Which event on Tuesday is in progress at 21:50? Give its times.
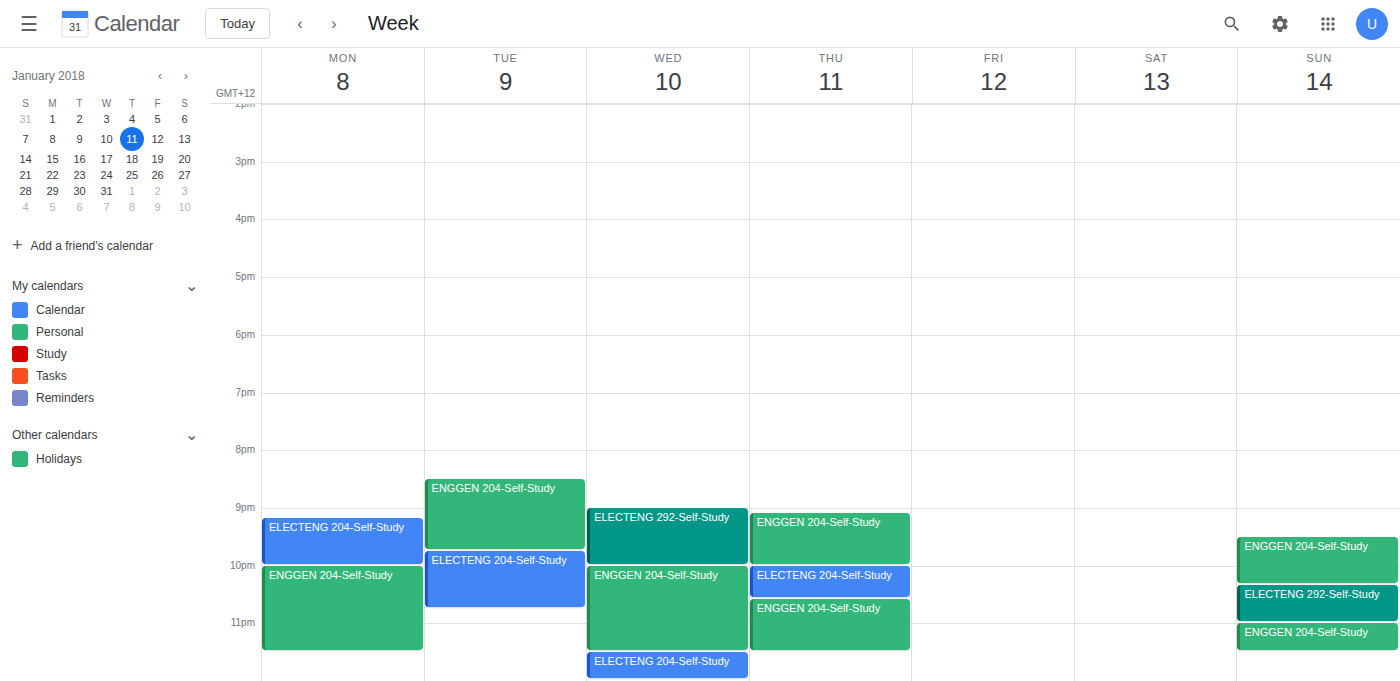
"ELECTENG 204-Self-Study", 21:45 to 22:45